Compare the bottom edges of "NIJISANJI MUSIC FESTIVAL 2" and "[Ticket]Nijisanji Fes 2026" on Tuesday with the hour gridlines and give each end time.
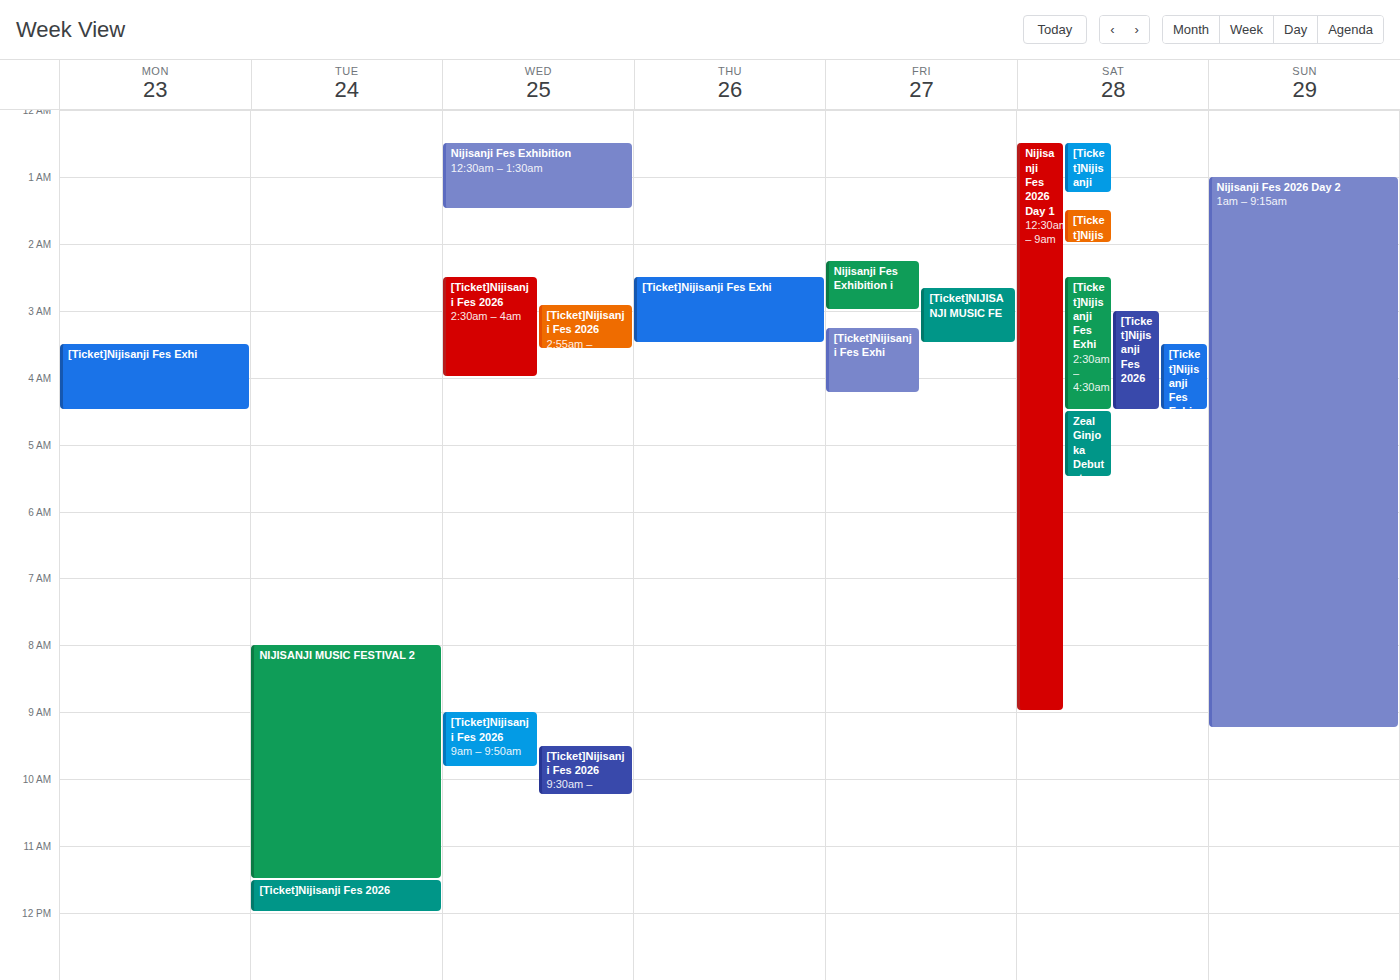
"NIJISANJI MUSIC FESTIVAL 2": 11:30 AM, halfway between the 11 AM and 12 PM lines. "[Ticket]Nijisanji Fes 2026": 12:00 PM, exactly on the 12 PM line.